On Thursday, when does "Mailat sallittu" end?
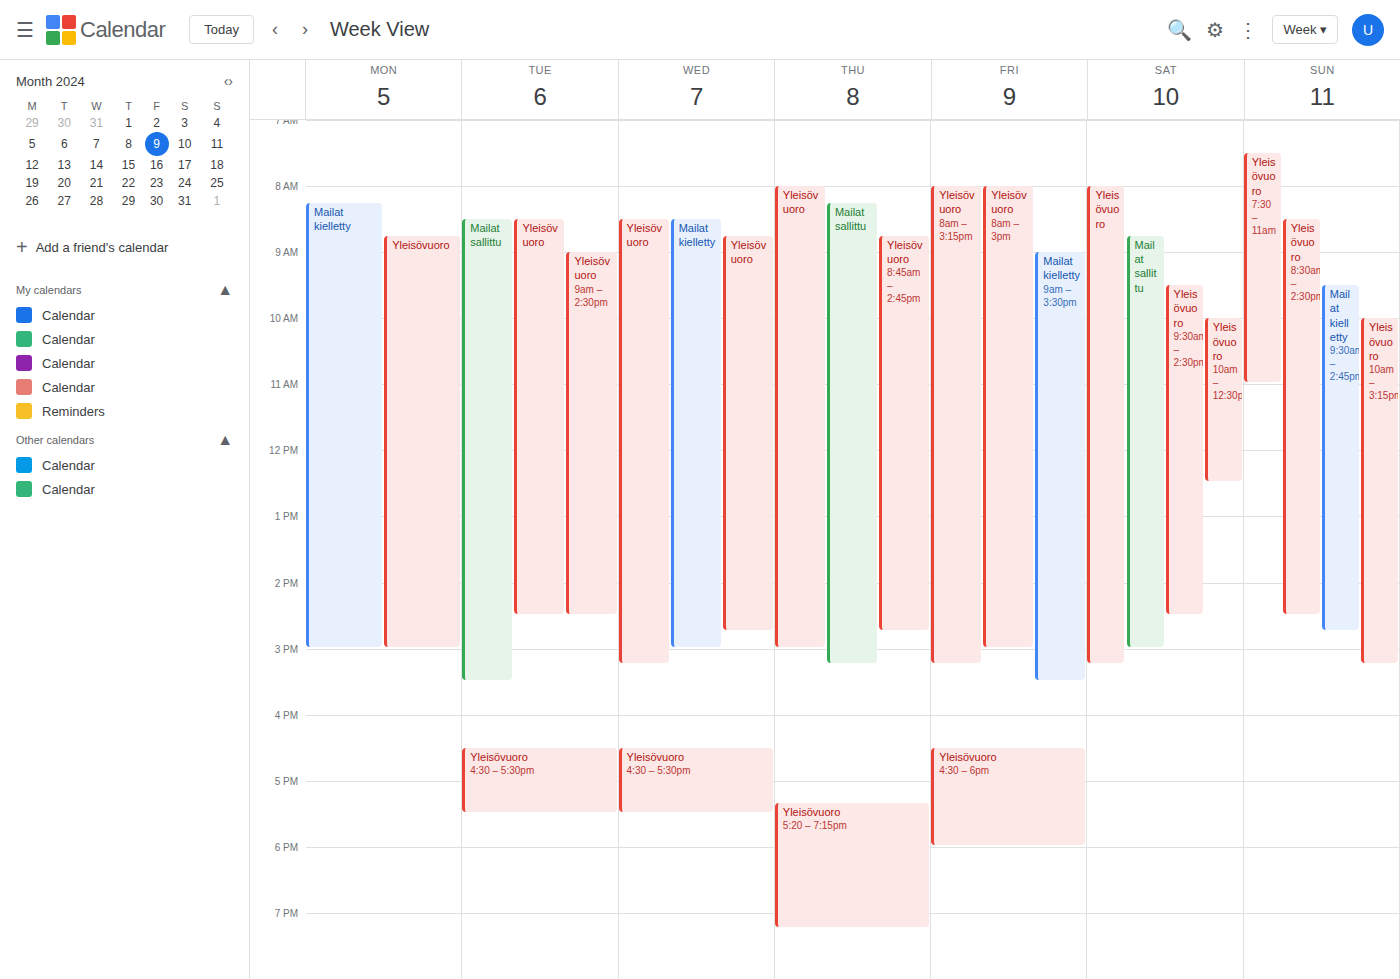
3:15 PM